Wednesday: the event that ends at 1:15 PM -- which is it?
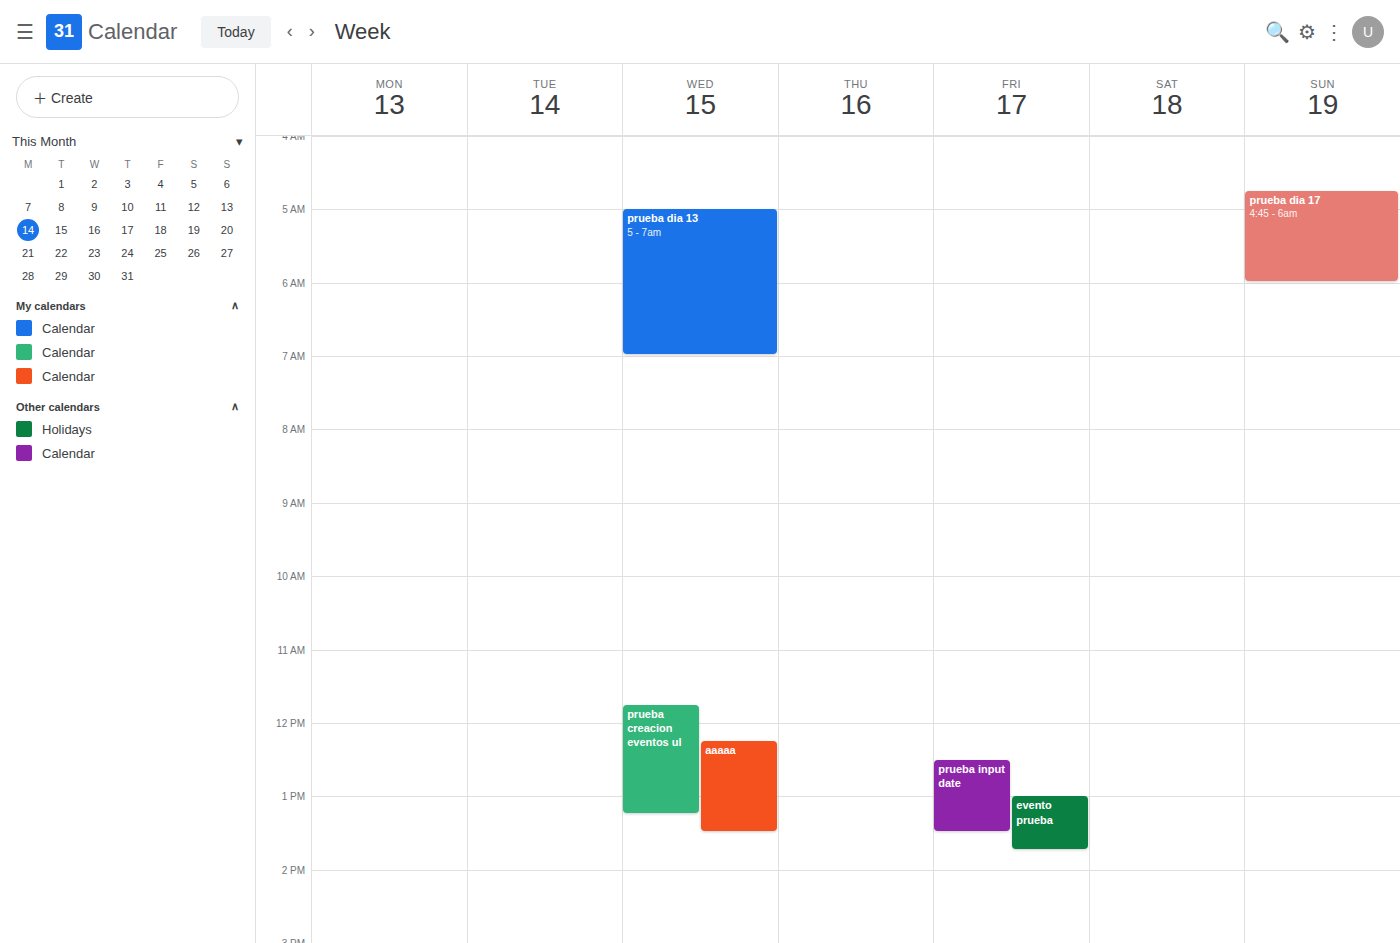
"prueba creacion eventos ul"